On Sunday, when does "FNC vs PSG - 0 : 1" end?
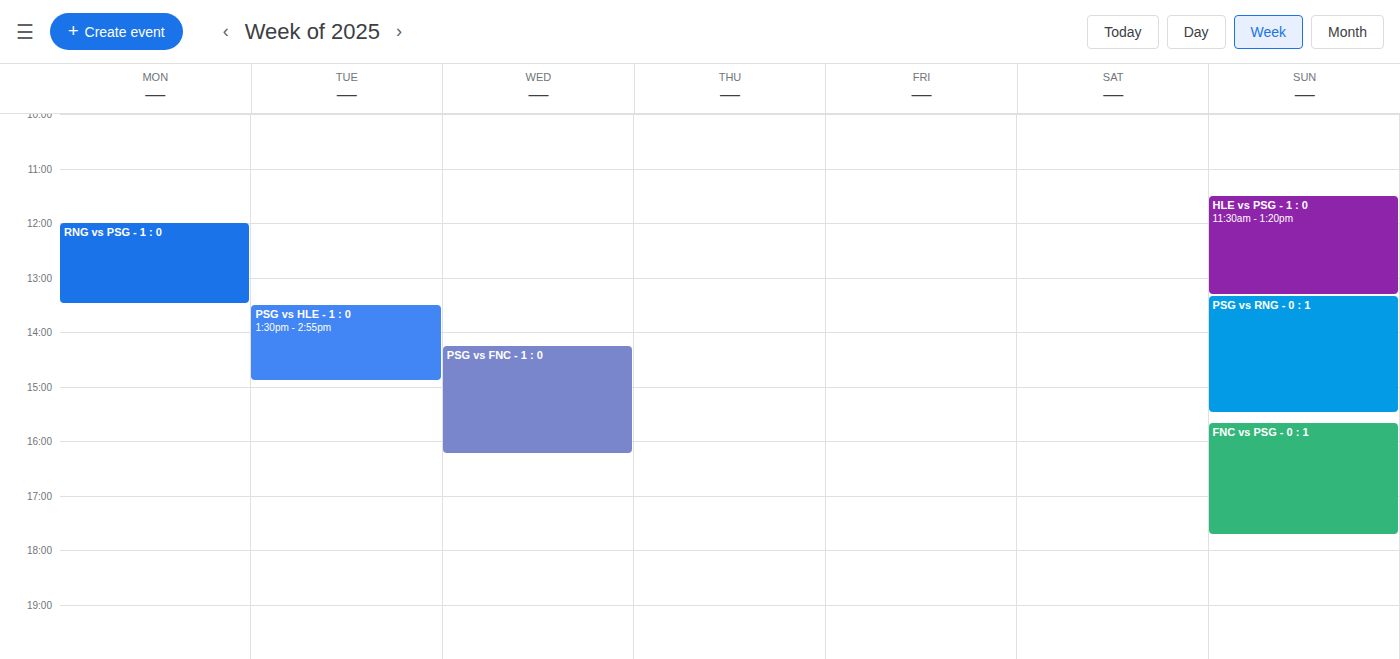
5:45 PM